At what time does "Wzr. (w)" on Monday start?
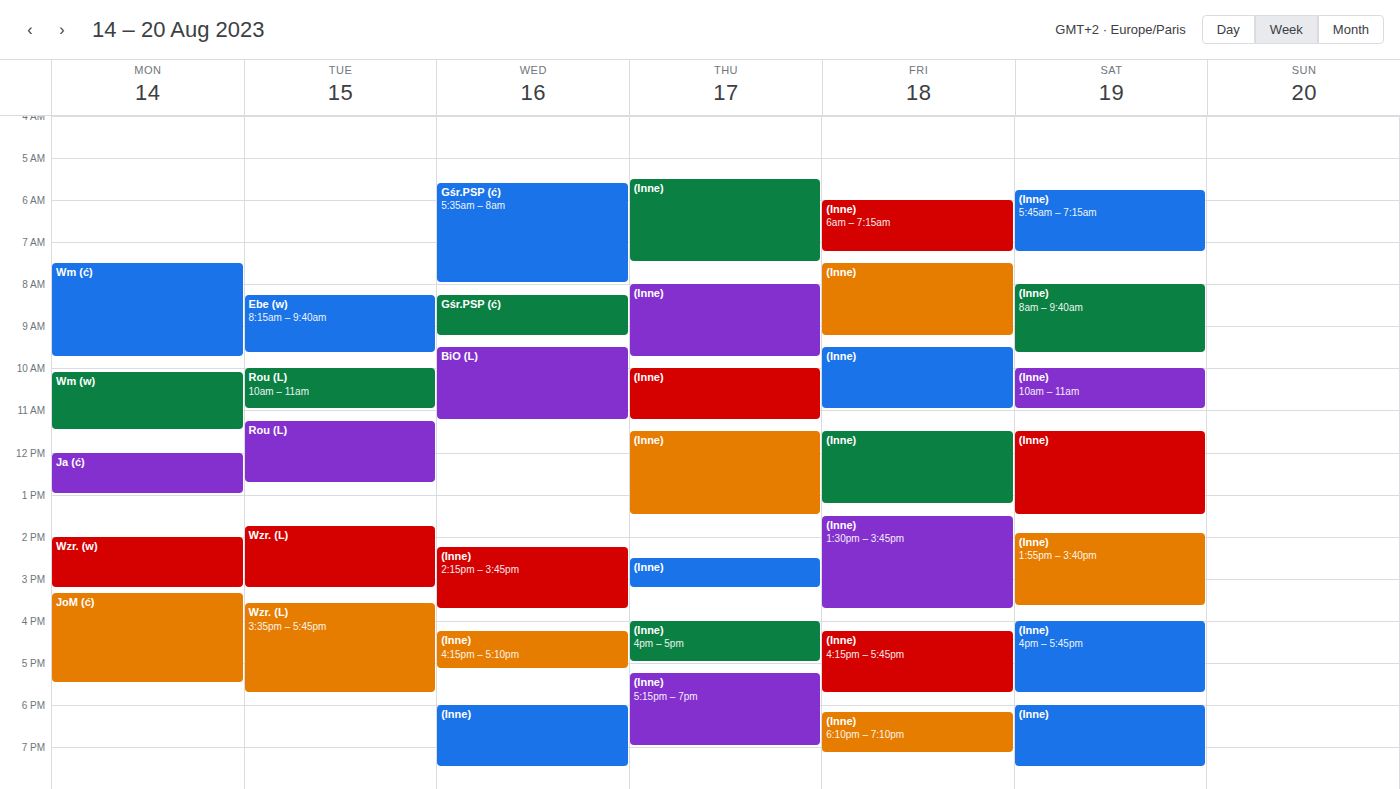
2:00 PM